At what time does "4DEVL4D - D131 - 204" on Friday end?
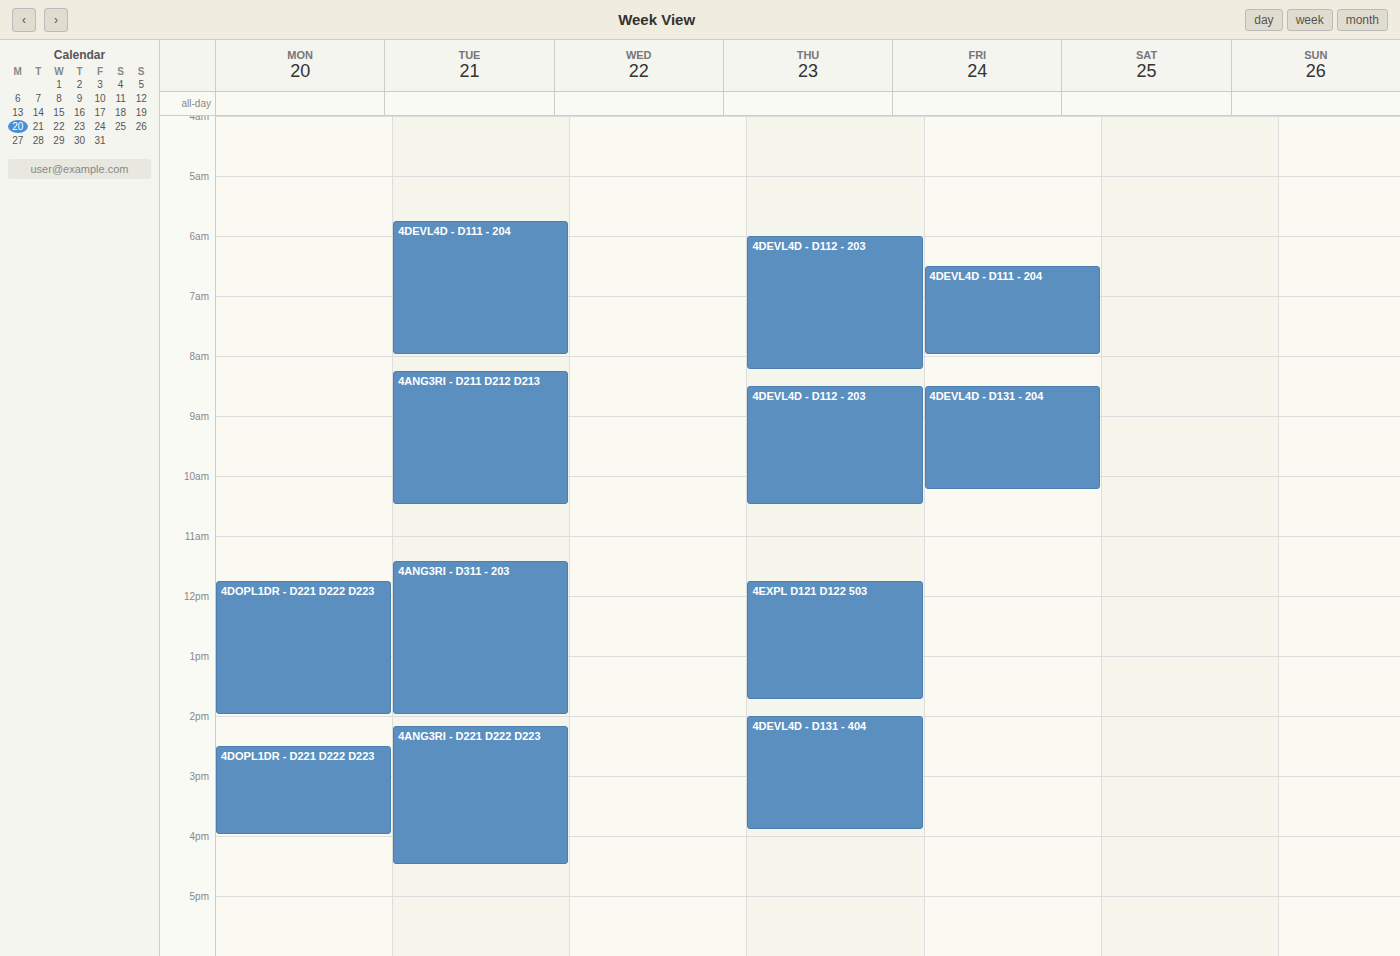
10:15 AM